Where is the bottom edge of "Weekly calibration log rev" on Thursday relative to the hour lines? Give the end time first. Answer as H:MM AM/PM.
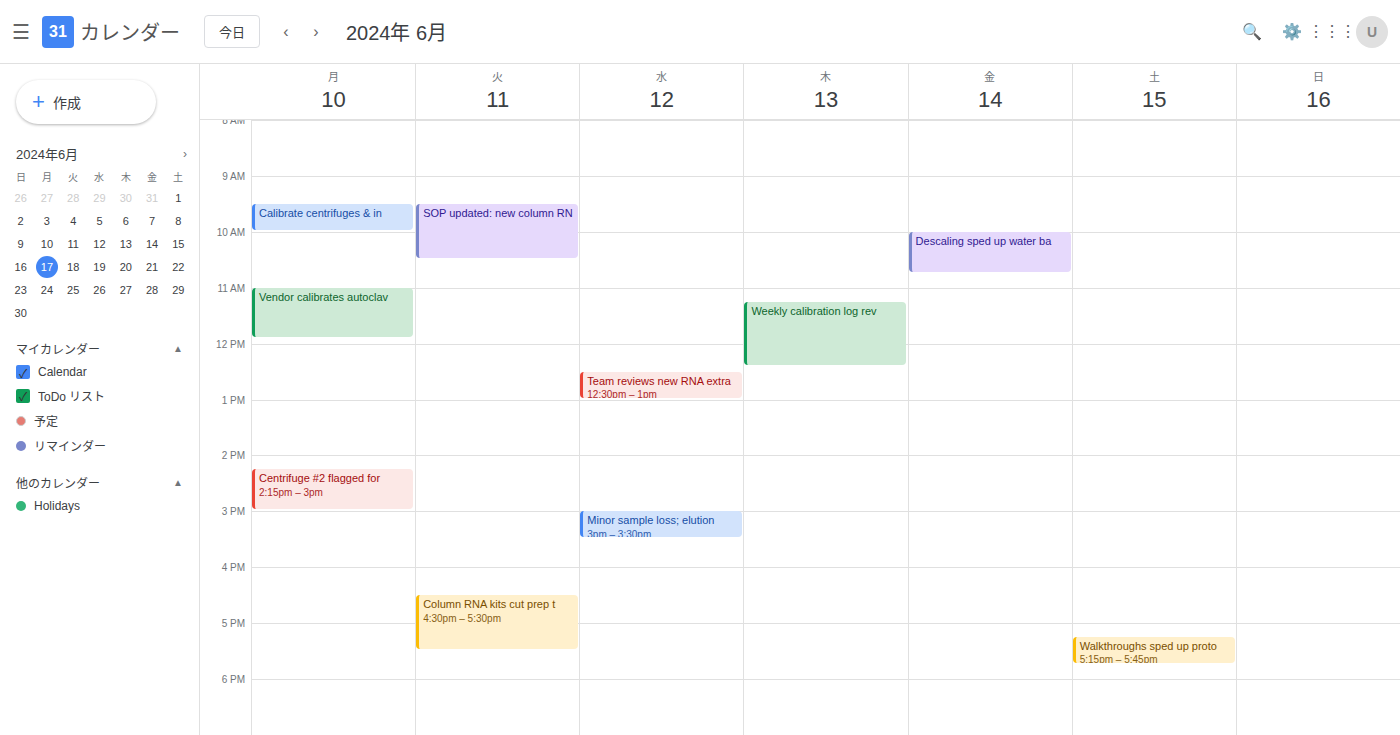
12:25 PM -- neither: 25 minutes below the 12 PM line and 35 minutes above the 1 PM line.